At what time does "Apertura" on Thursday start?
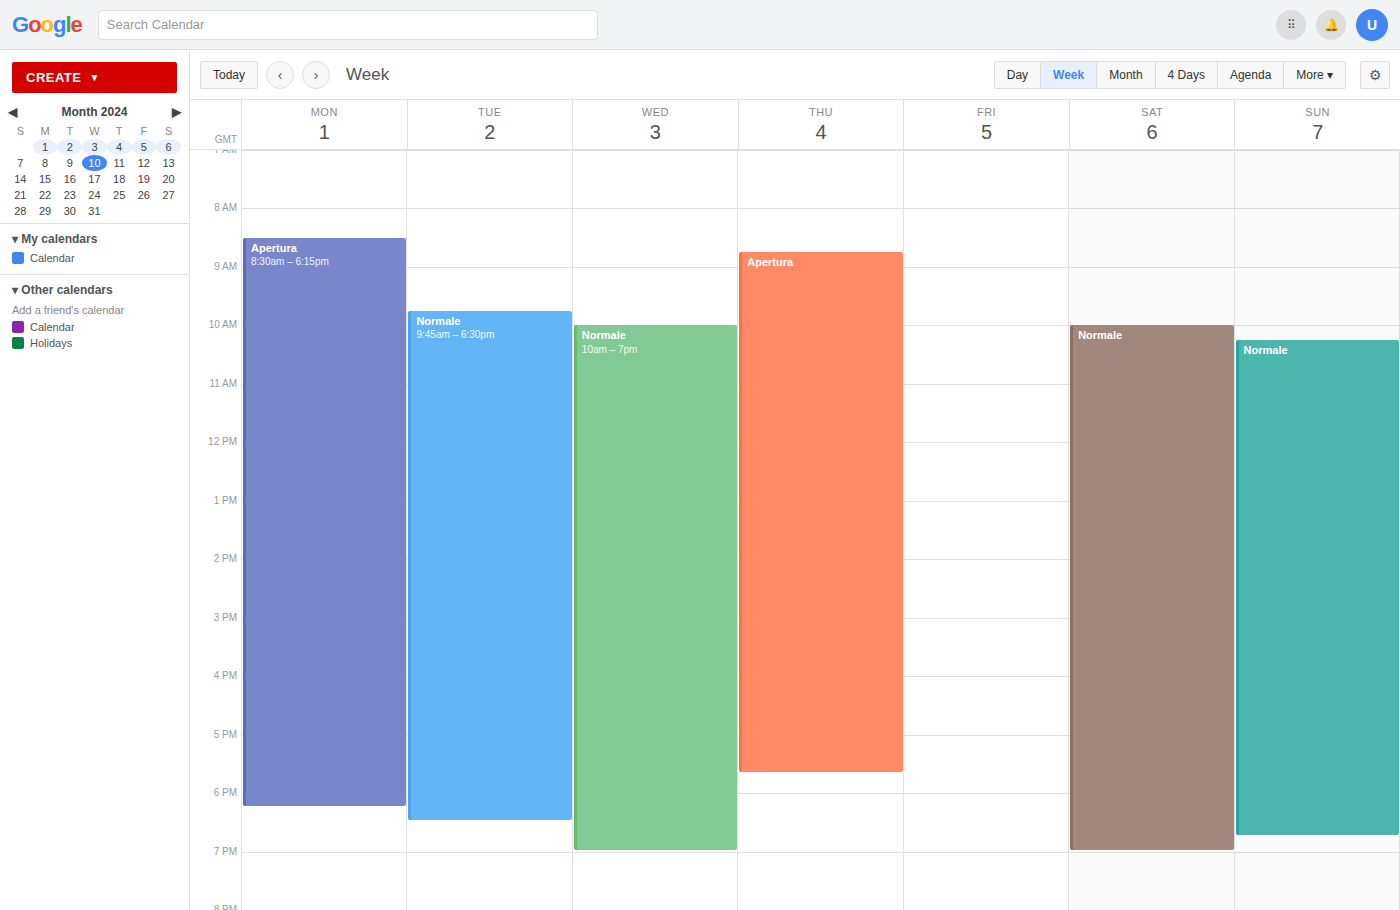
8:45 AM